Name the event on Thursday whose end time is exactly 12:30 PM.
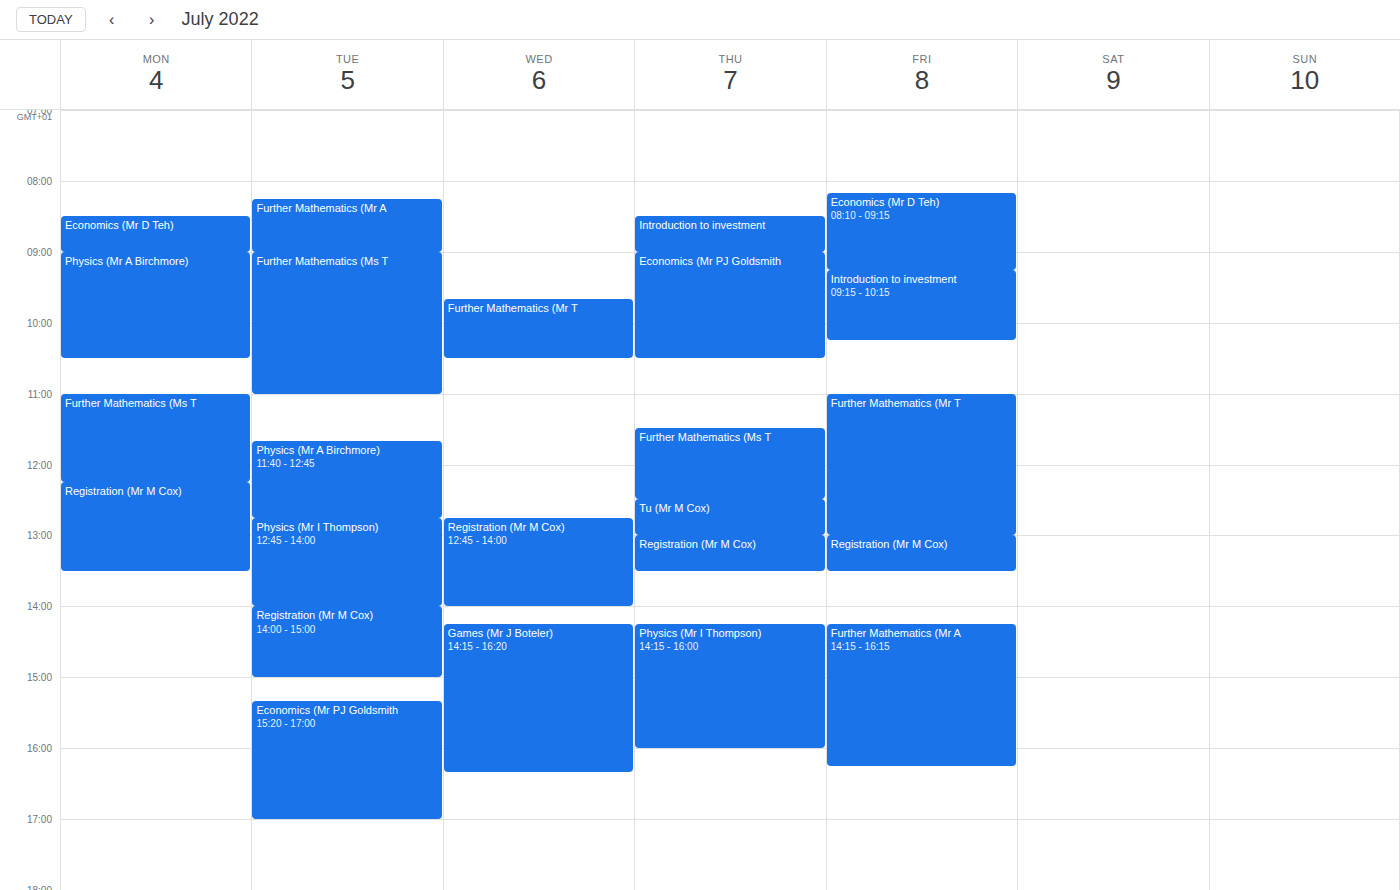
"Further Mathematics (Ms T"